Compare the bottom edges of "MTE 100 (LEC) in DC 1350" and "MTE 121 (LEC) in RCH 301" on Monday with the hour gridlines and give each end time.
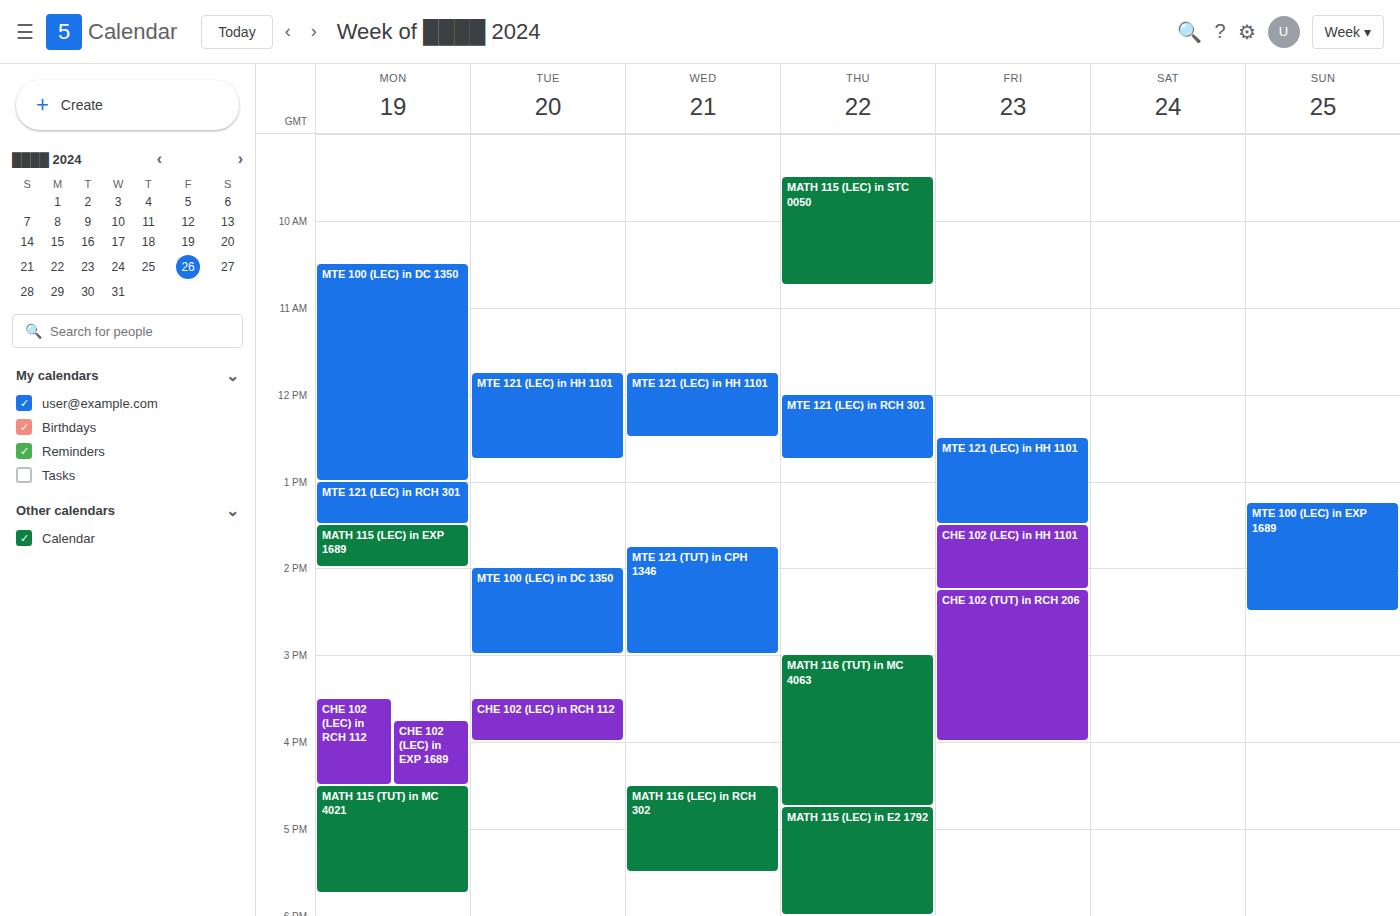
"MTE 100 (LEC) in DC 1350": 1:00 PM, exactly on the 1 PM line. "MTE 121 (LEC) in RCH 301": 1:30 PM, halfway between the 1 PM and 2 PM lines.